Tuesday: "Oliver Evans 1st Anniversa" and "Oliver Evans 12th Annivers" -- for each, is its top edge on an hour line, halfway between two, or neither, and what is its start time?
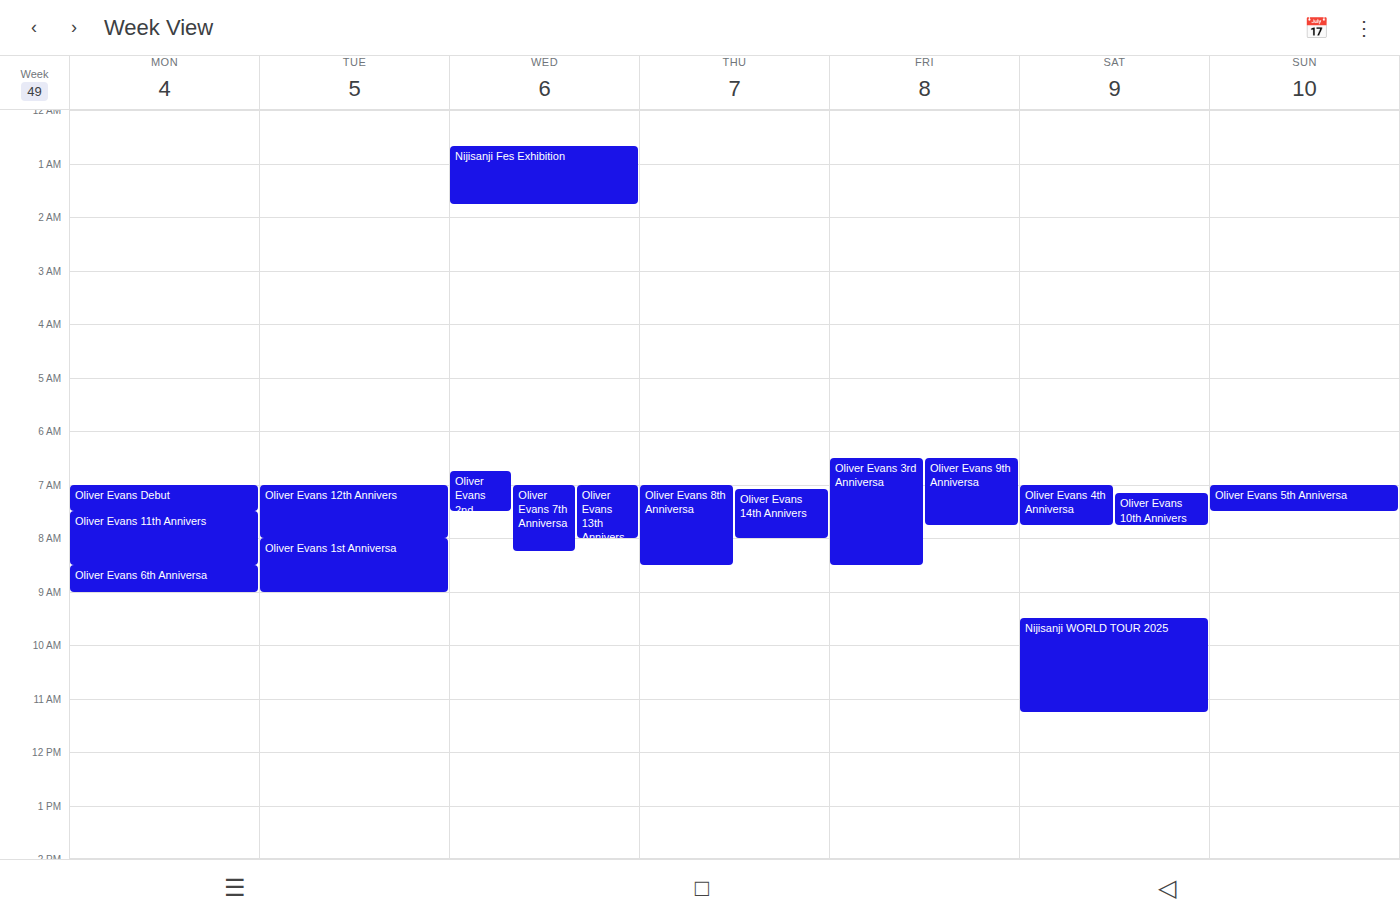
"Oliver Evans 1st Anniversa": 8:00 AM, exactly on the 8 AM line. "Oliver Evans 12th Annivers": 7:00 AM, exactly on the 7 AM line.